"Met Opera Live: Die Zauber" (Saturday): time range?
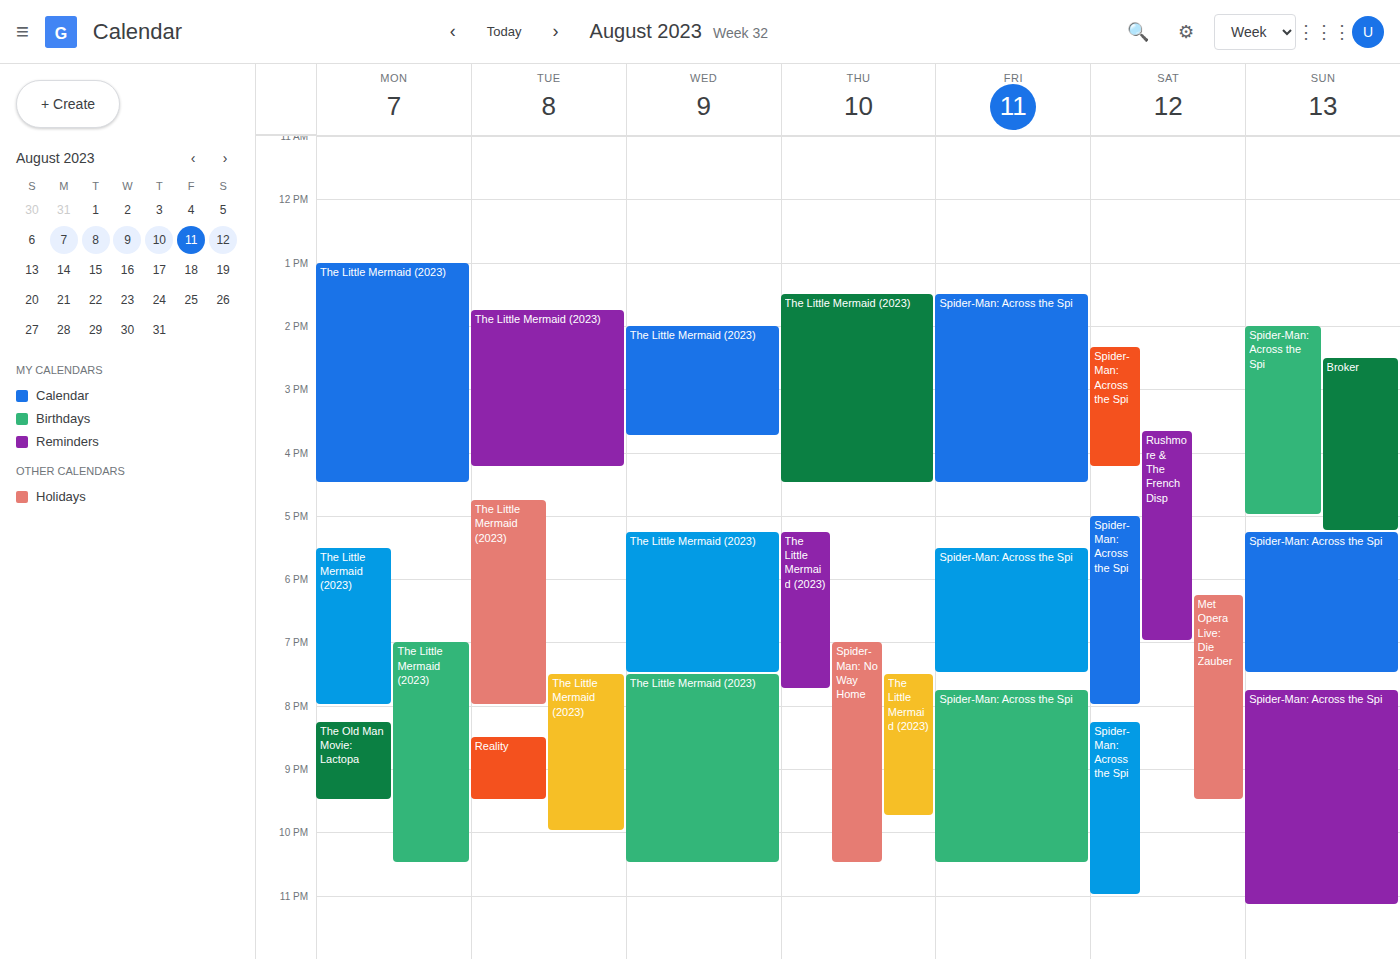
6:15 PM to 9:30 PM